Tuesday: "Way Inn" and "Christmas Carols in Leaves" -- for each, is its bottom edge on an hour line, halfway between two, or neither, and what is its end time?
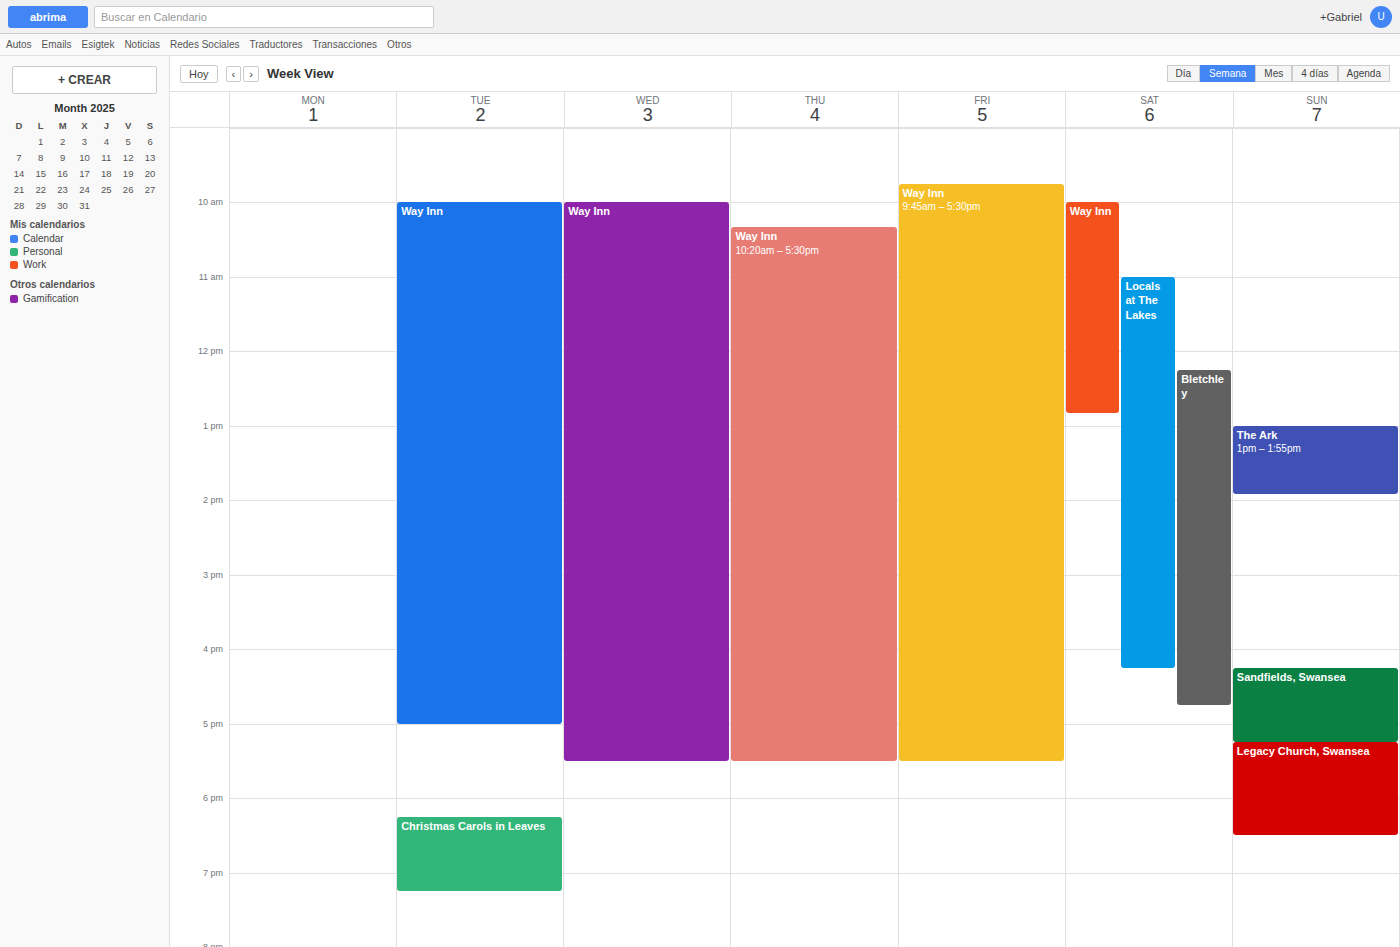
"Way Inn": 5:00 PM, exactly on the 5 PM line. "Christmas Carols in Leaves": 7:15 PM, neither: a quarter of the way from the 7 PM line to the 8 PM line.